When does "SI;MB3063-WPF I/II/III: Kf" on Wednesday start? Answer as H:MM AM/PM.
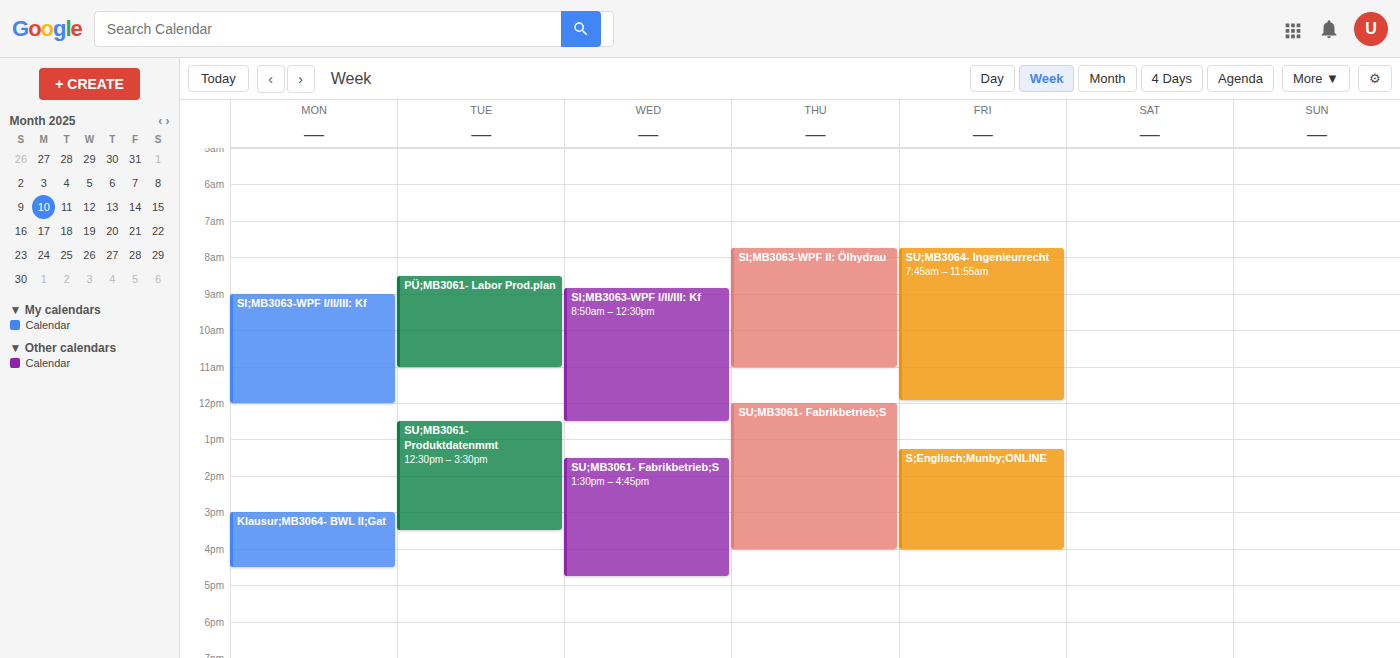
8:50 AM